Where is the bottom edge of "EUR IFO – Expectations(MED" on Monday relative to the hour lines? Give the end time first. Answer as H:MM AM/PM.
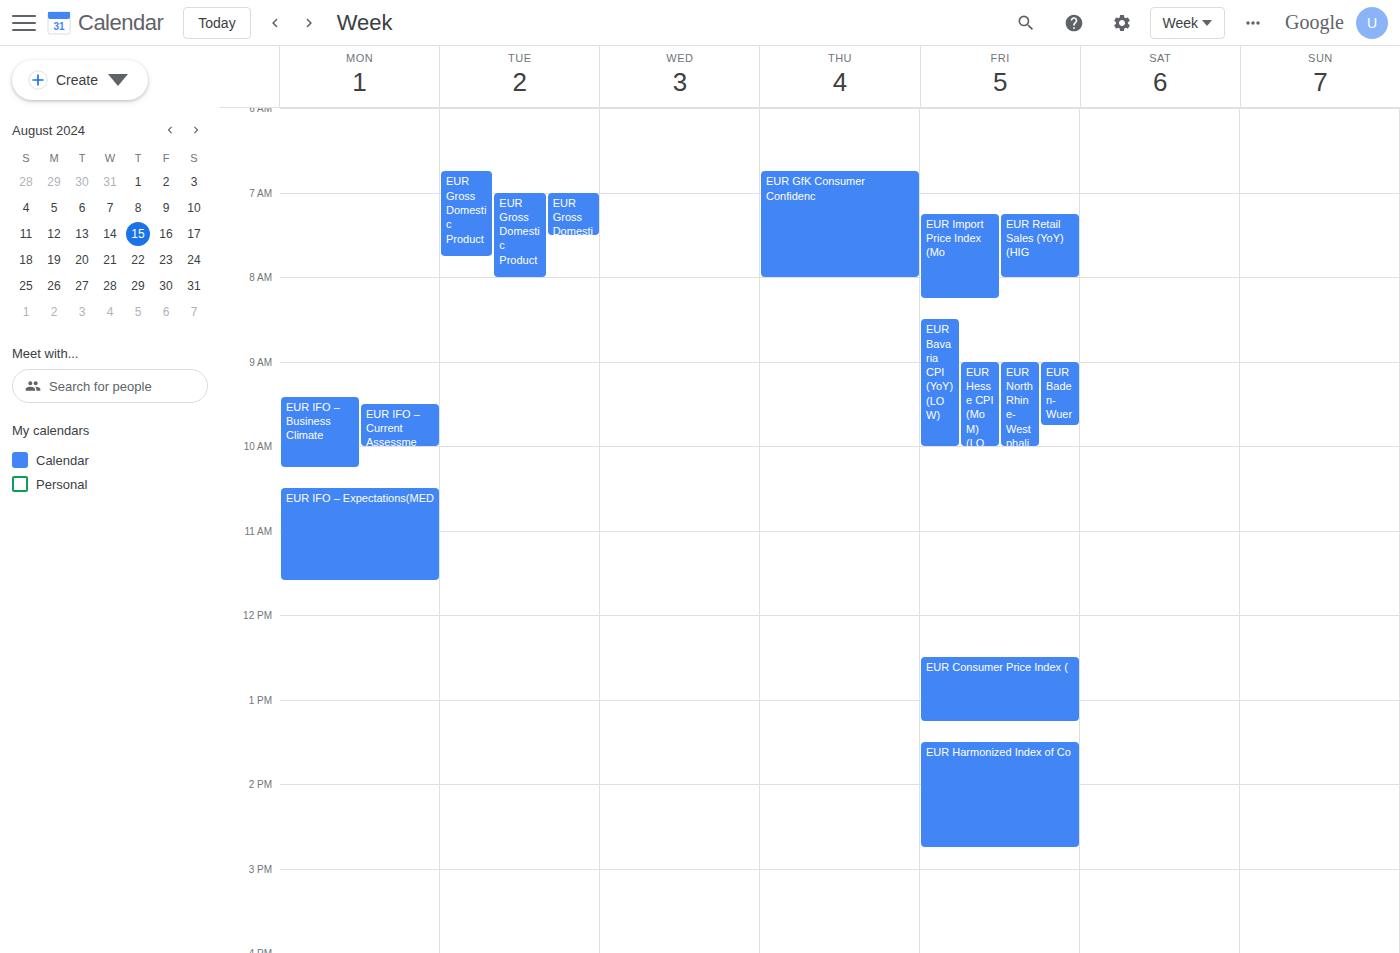
11:35 AM -- neither: 35 minutes below the 11 AM line and 25 minutes above the 12 PM line.